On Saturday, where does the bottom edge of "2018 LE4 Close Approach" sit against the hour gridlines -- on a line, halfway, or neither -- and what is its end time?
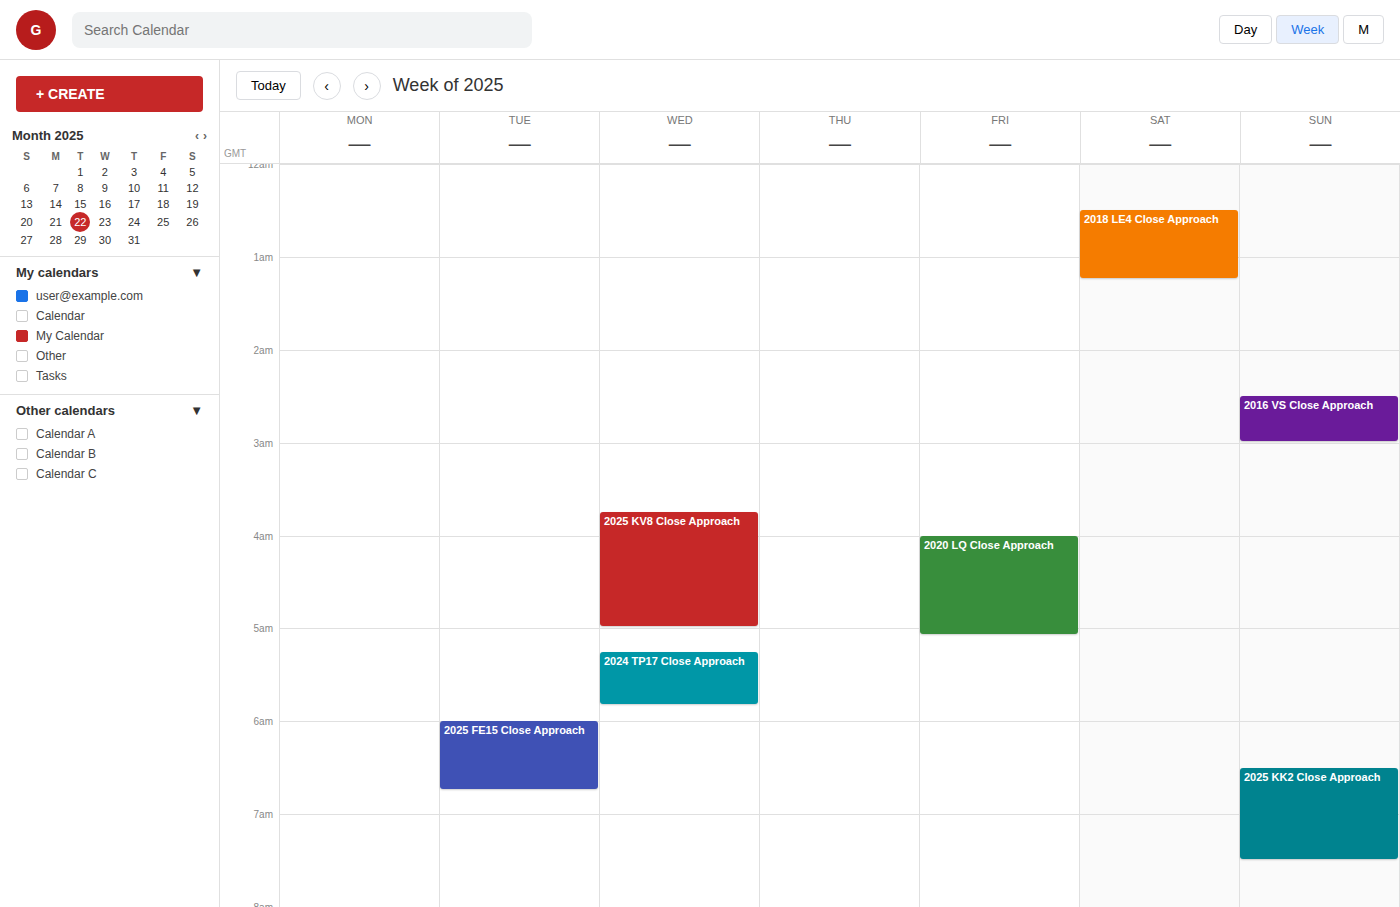
1:15 AM -- neither: a quarter of the way from the 1 AM line to the 2 AM line.